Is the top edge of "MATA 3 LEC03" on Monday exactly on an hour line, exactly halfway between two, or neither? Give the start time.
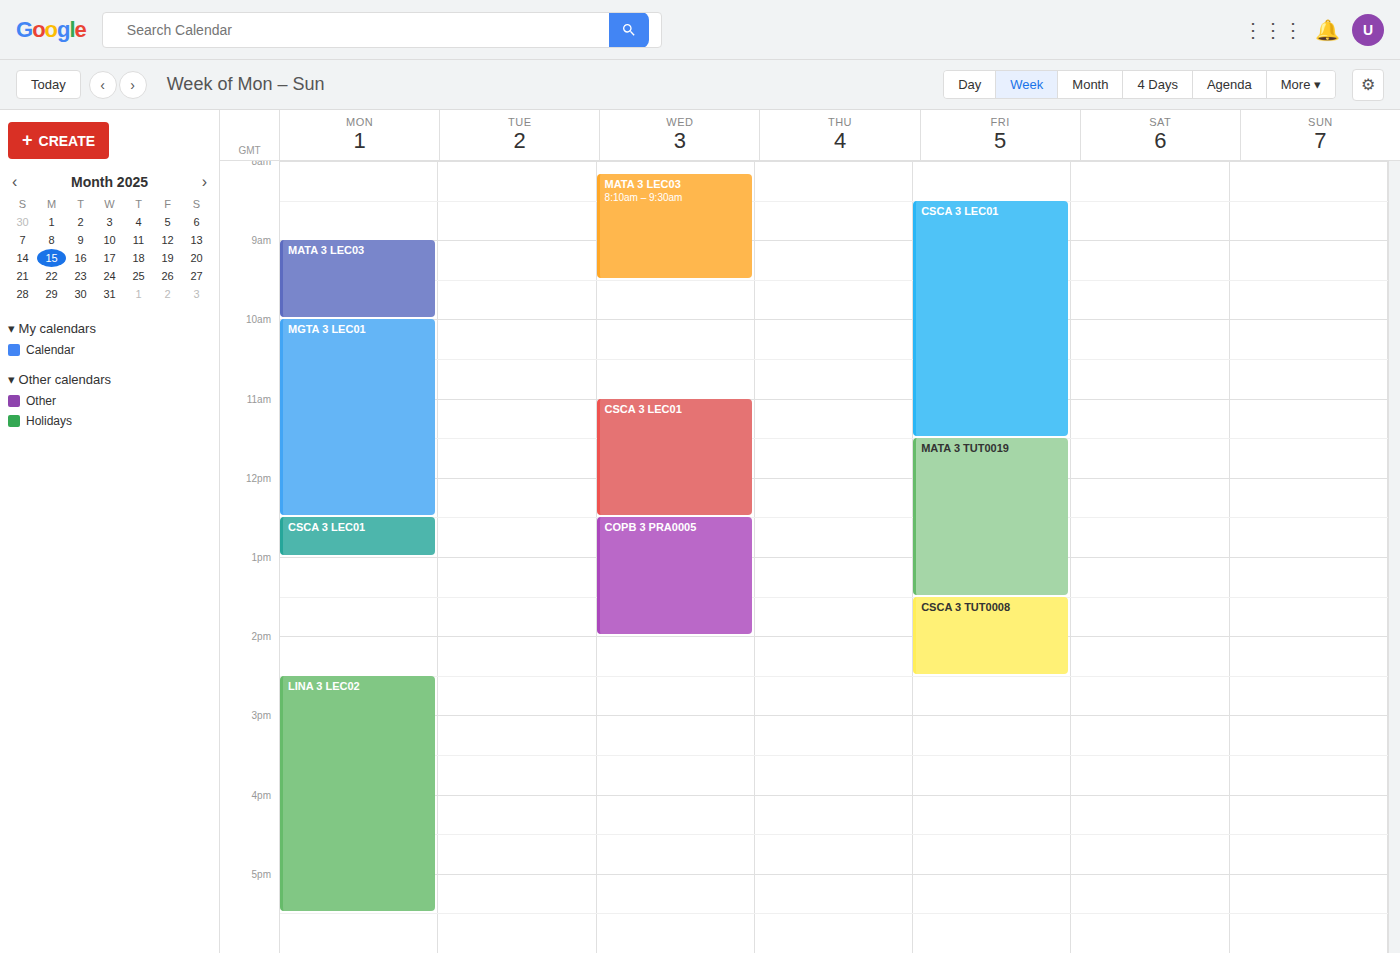
9:00 AM -- exactly on the 9 AM line.